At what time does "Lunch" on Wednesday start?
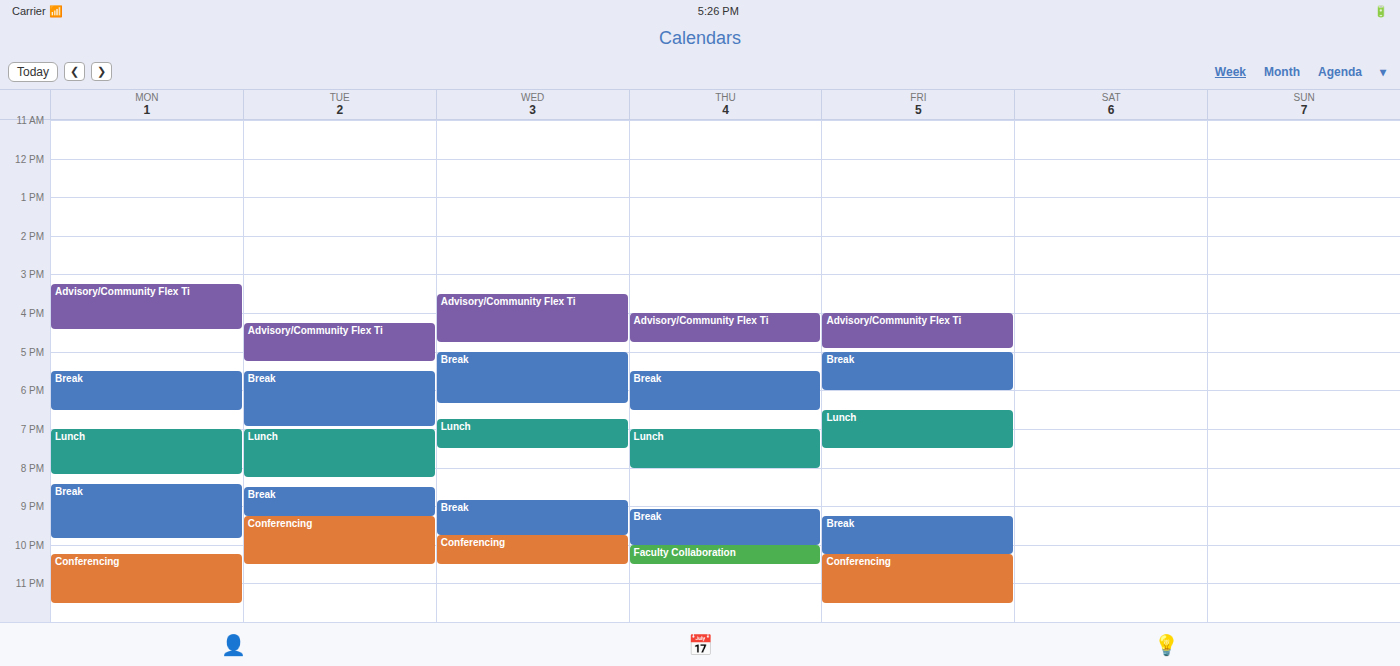
6:45 PM